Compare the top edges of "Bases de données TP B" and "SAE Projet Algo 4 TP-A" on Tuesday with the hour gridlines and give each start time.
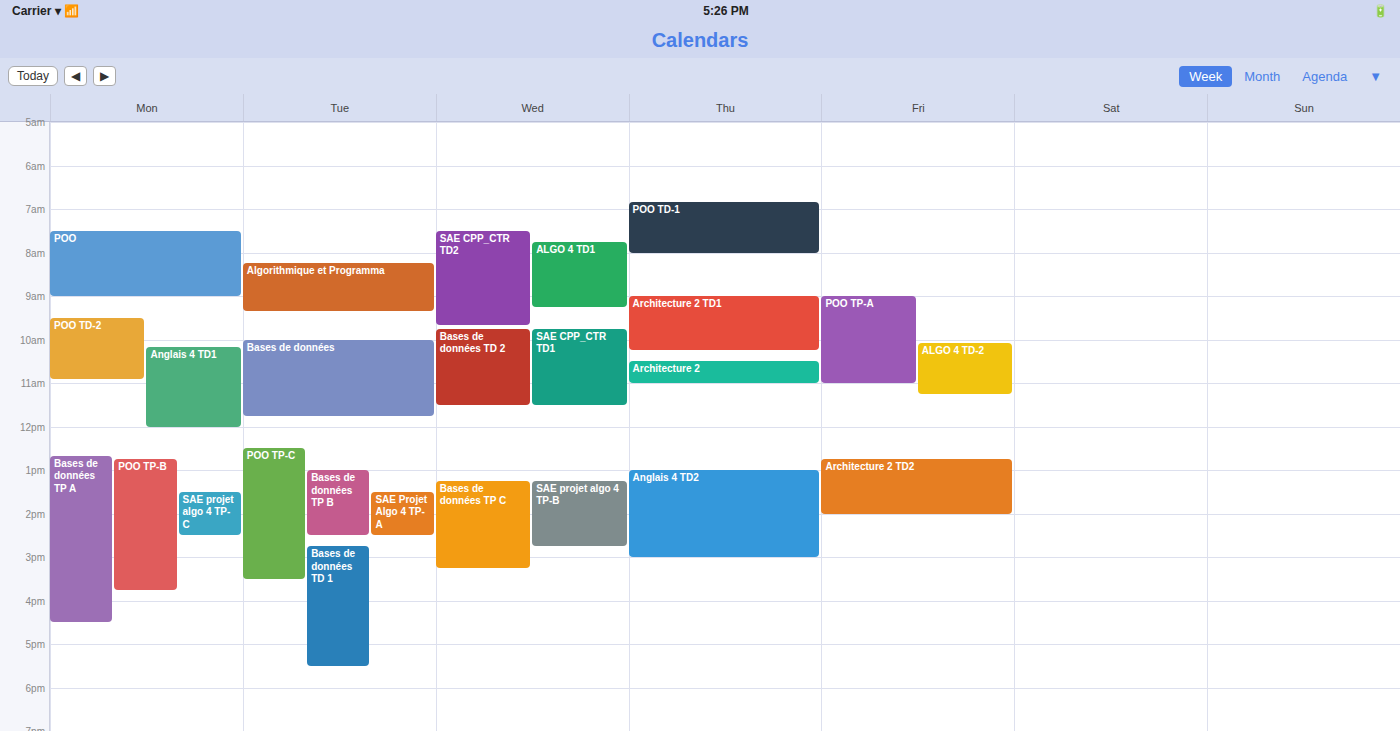
"Bases de données TP B": 13:00, exactly on the 13:00 line. "SAE Projet Algo 4 TP-A": 13:30, halfway between the 13:00 and 14:00 lines.